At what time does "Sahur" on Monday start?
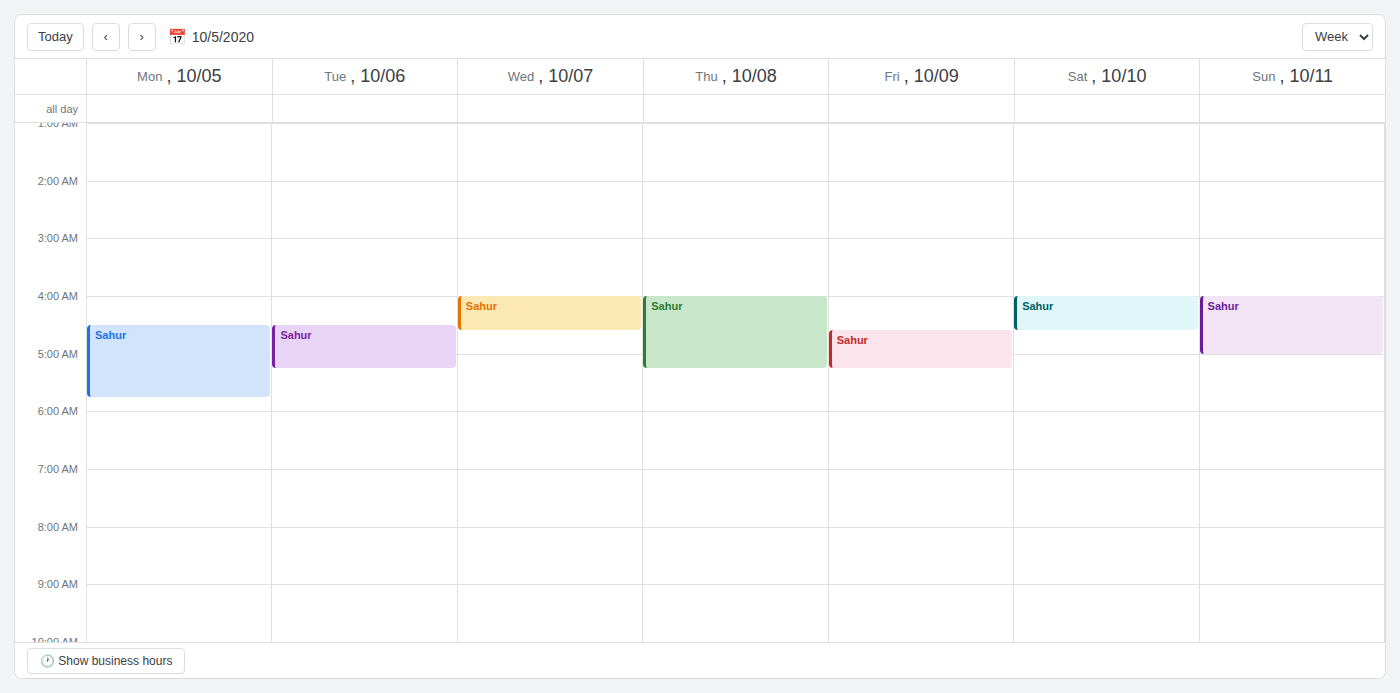
4:30 AM